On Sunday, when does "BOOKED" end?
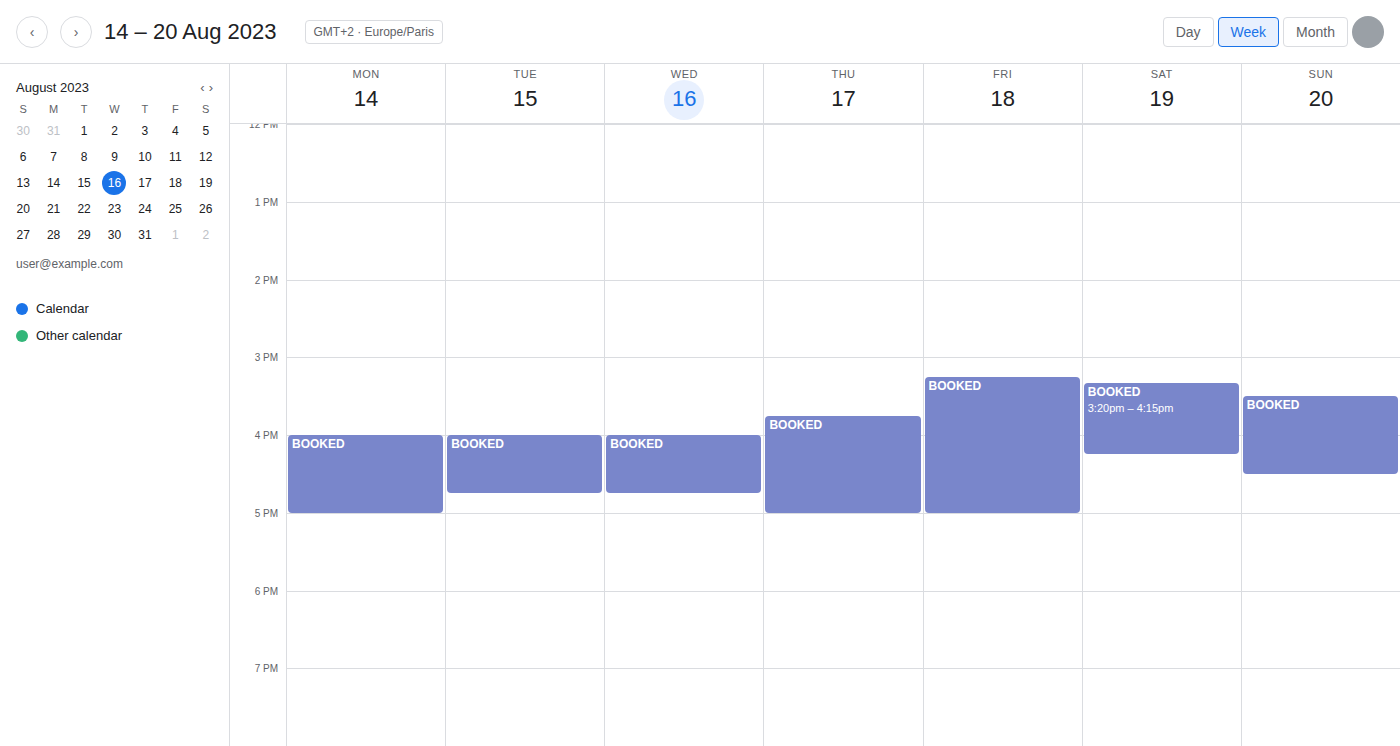
4:30 PM